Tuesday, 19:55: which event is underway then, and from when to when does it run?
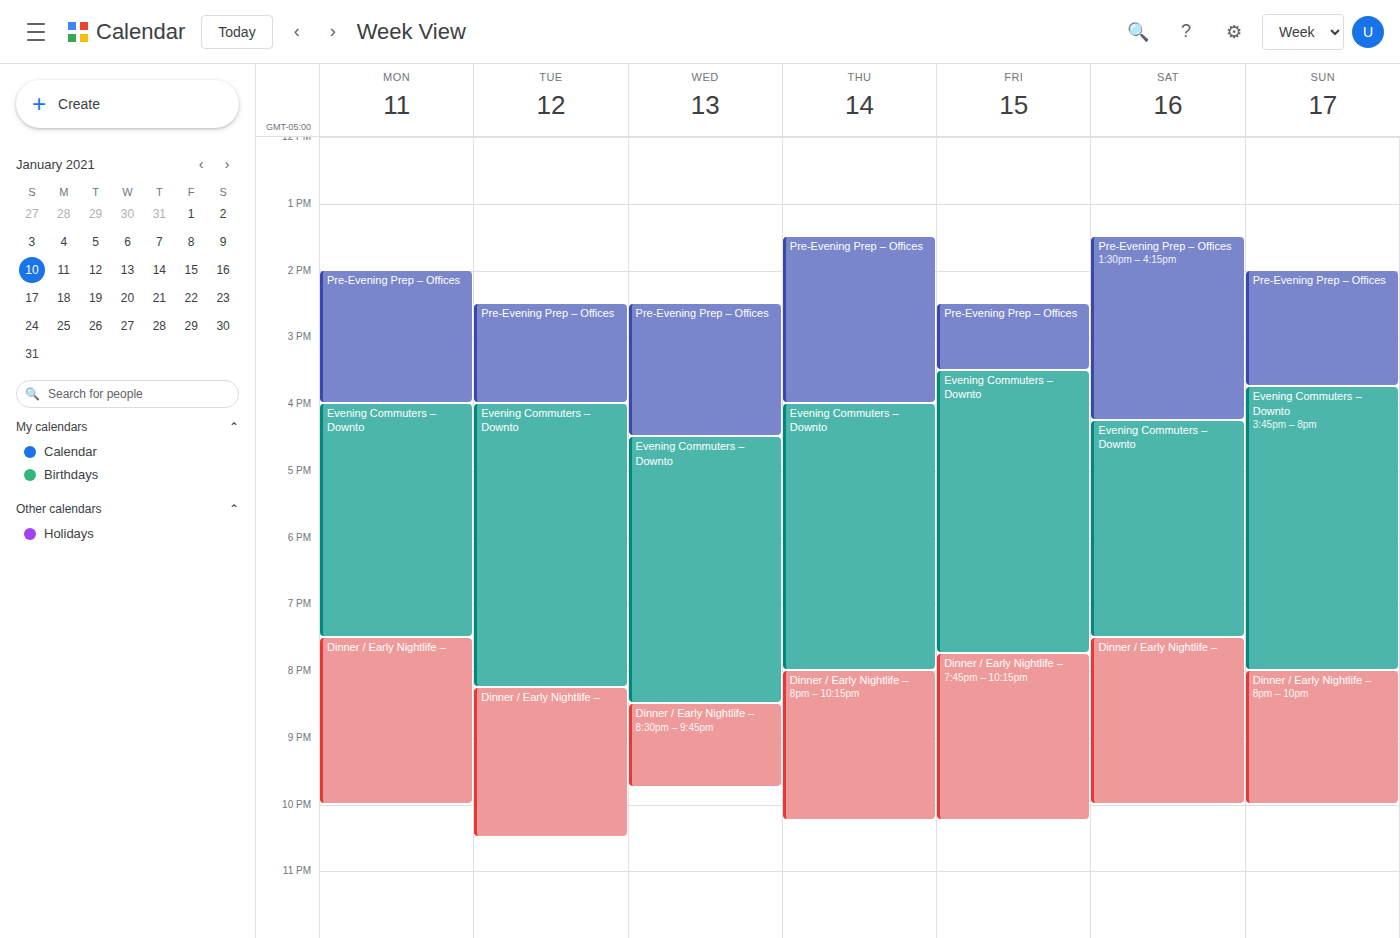
"Evening Commuters – Downto", 16:00 to 20:15